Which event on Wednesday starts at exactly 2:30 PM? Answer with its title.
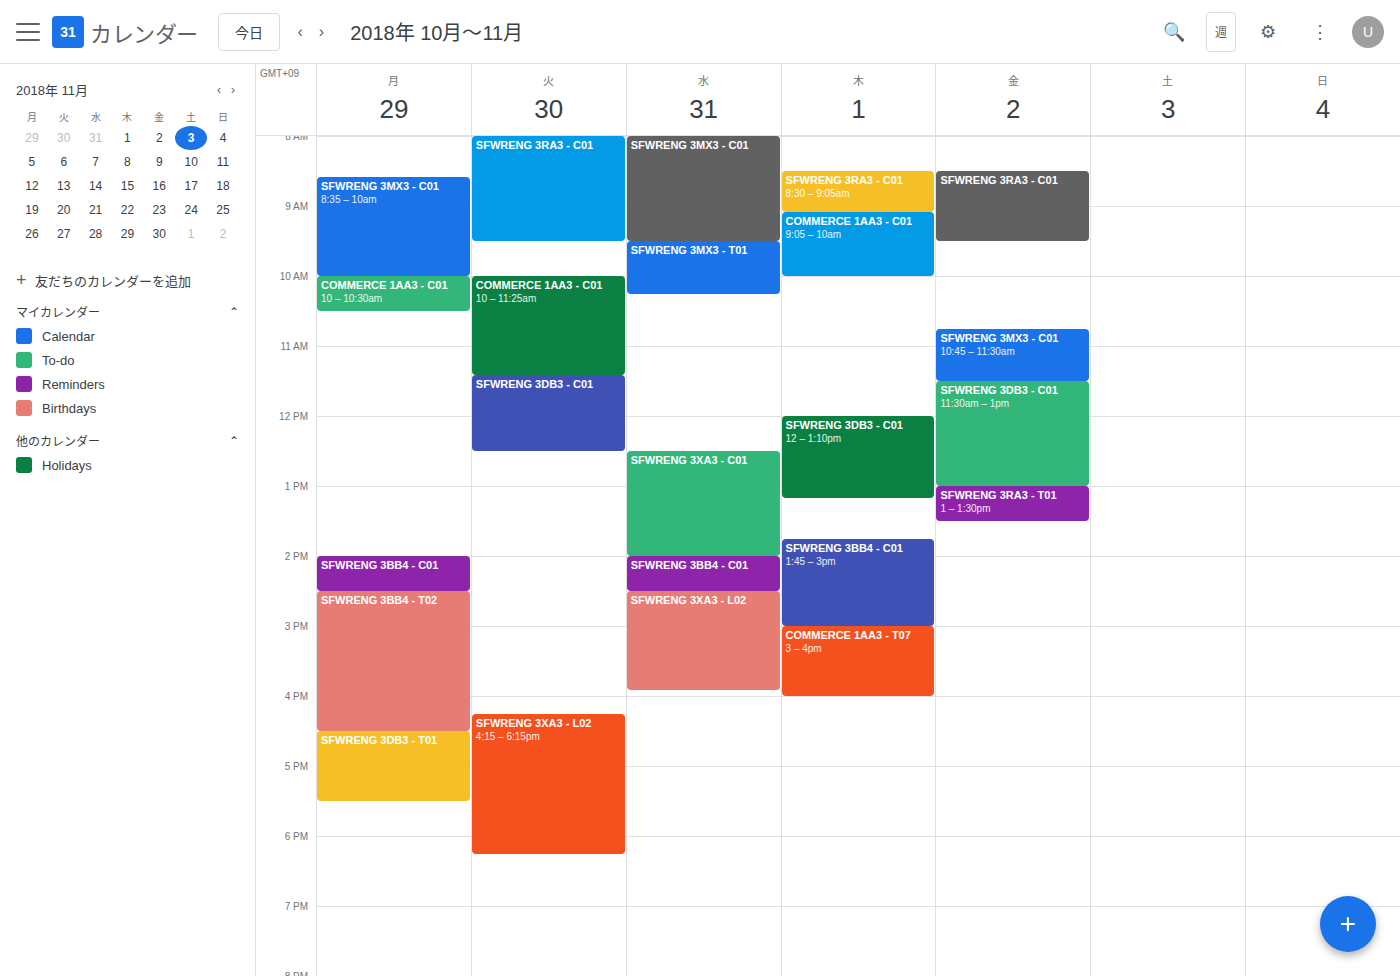
"SFWRENG 3XA3 - L02"